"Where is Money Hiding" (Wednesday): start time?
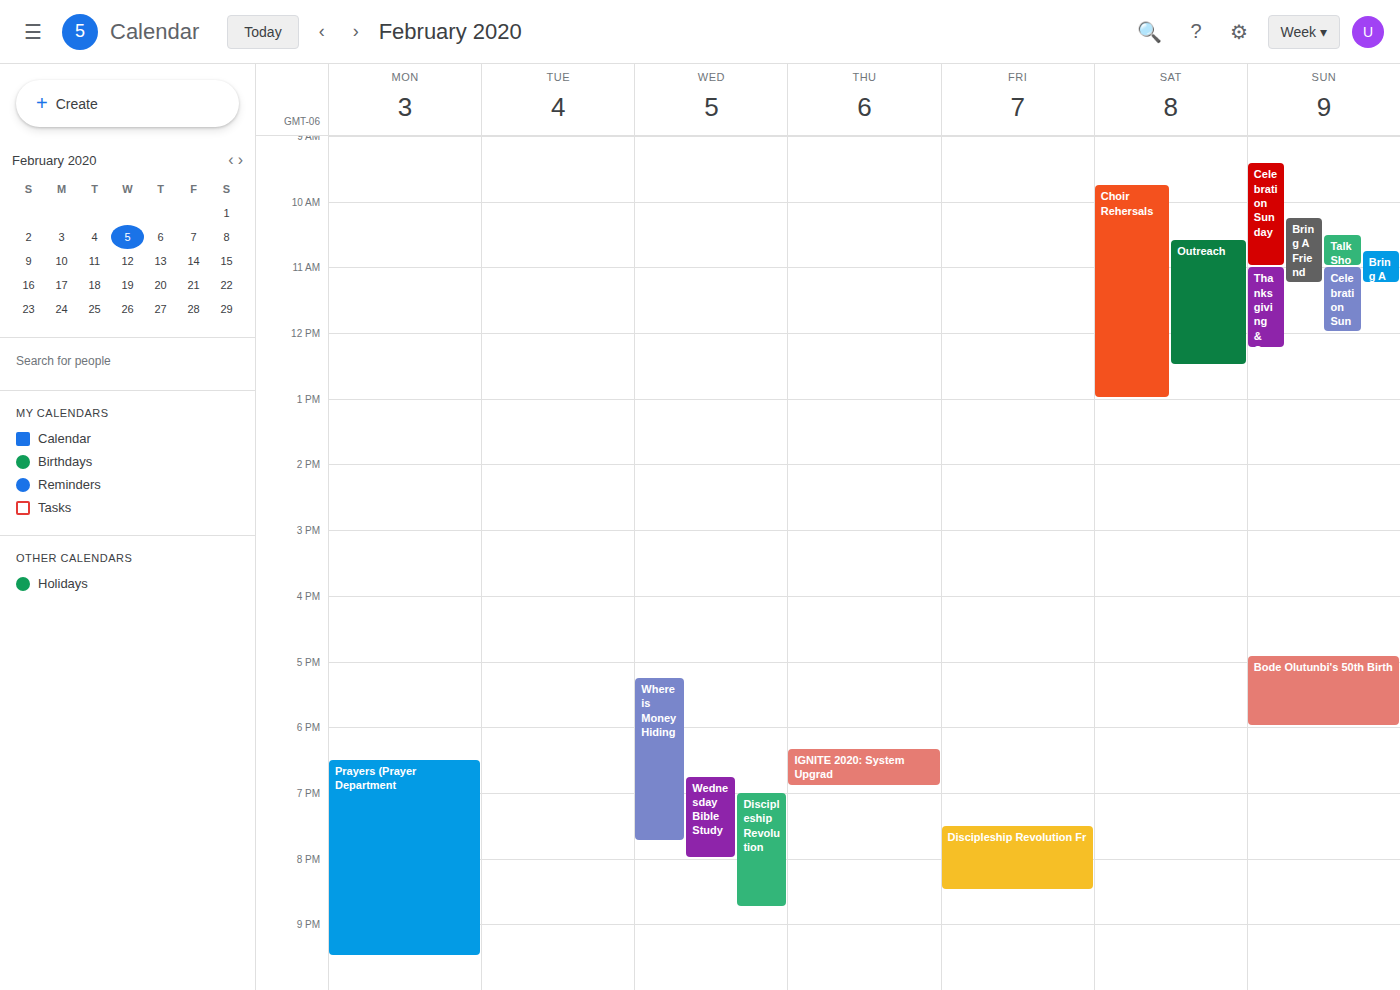
5:15 PM